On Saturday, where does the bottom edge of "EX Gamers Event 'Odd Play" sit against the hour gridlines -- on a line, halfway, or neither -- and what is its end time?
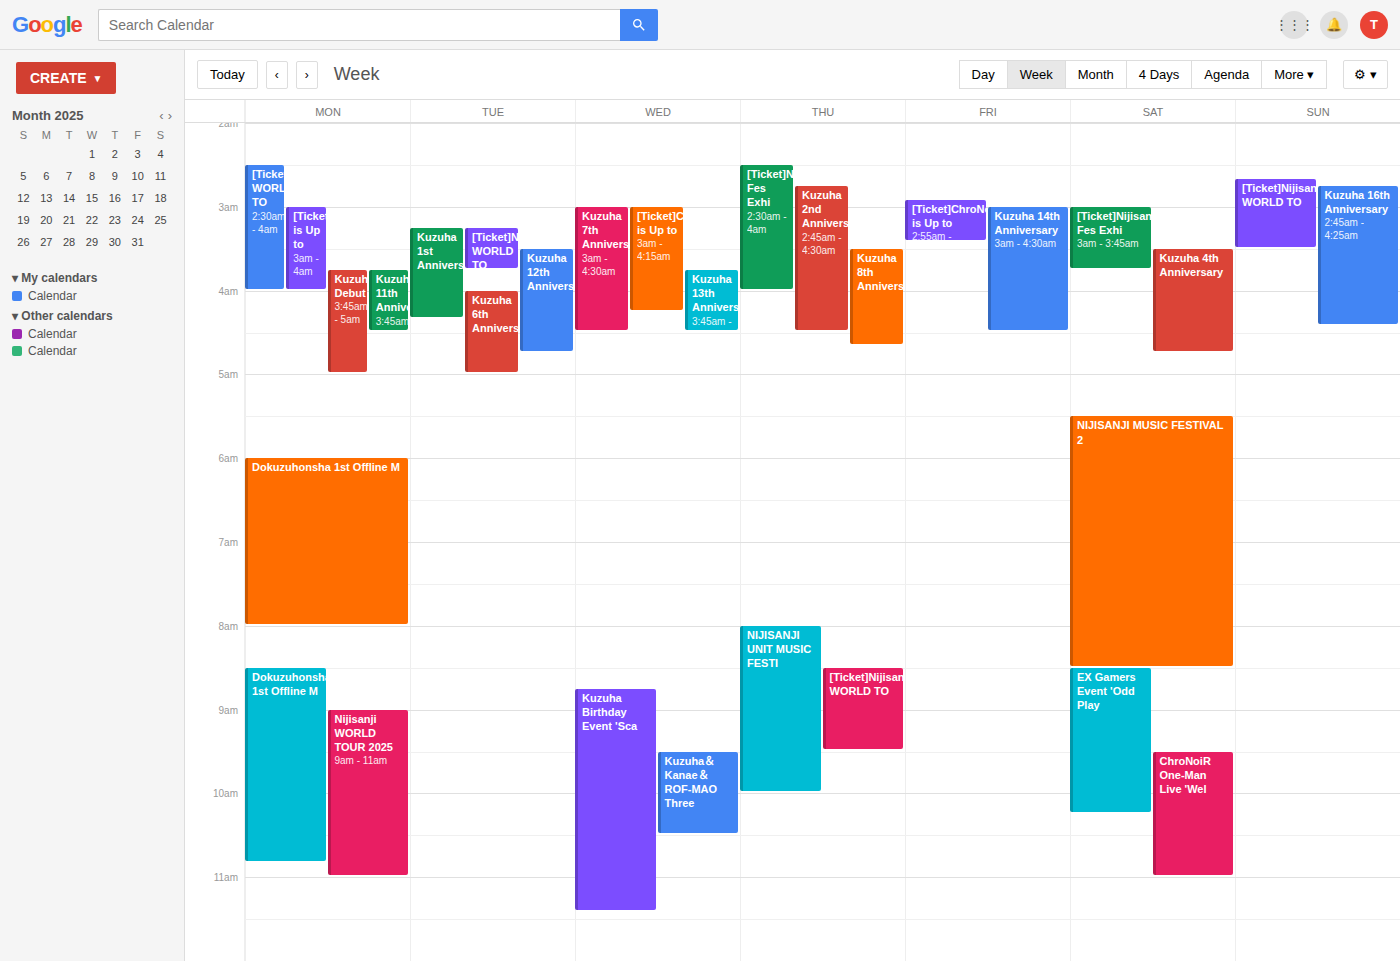
10:15 AM -- neither: a quarter of the way from the 10 AM line to the 11 AM line.